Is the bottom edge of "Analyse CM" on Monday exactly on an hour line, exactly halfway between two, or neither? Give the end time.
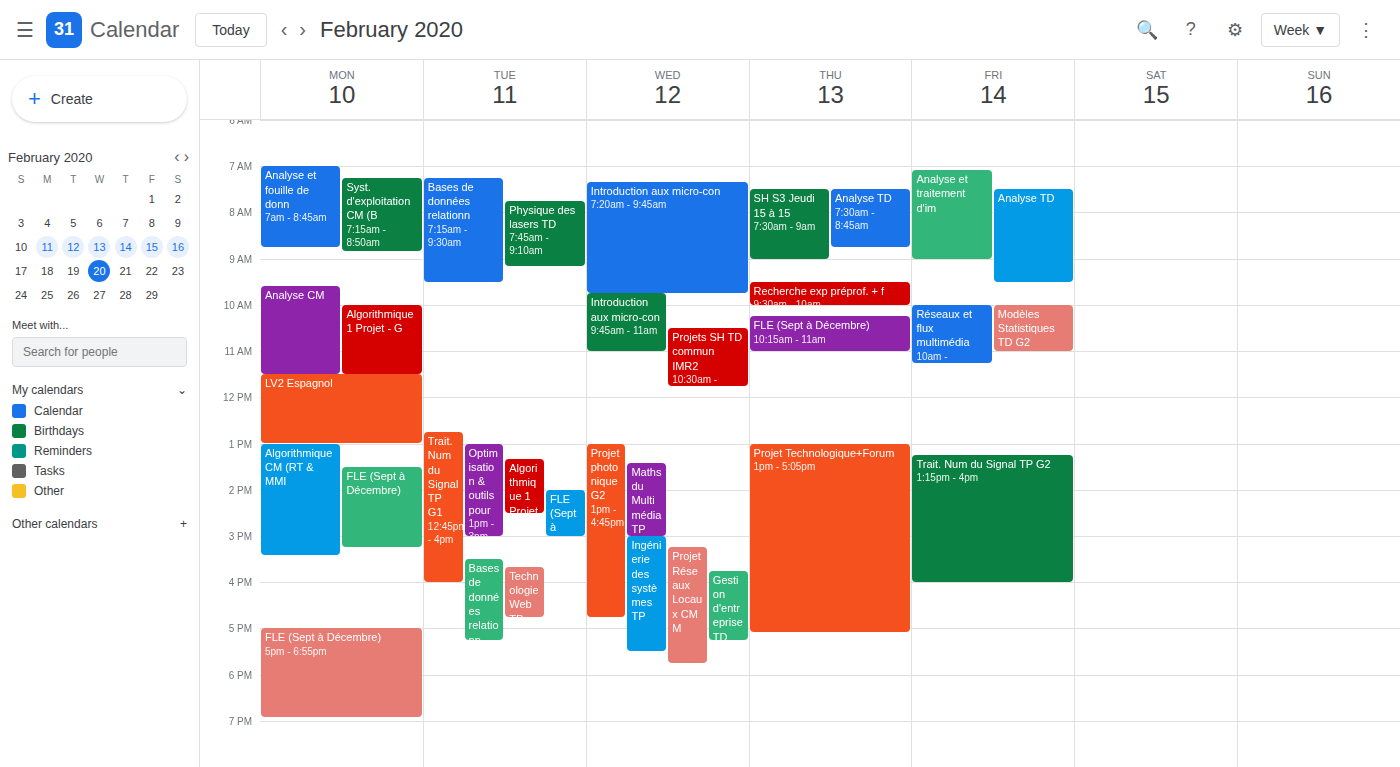
11:30 AM -- halfway between the 11 AM and 12 PM lines.